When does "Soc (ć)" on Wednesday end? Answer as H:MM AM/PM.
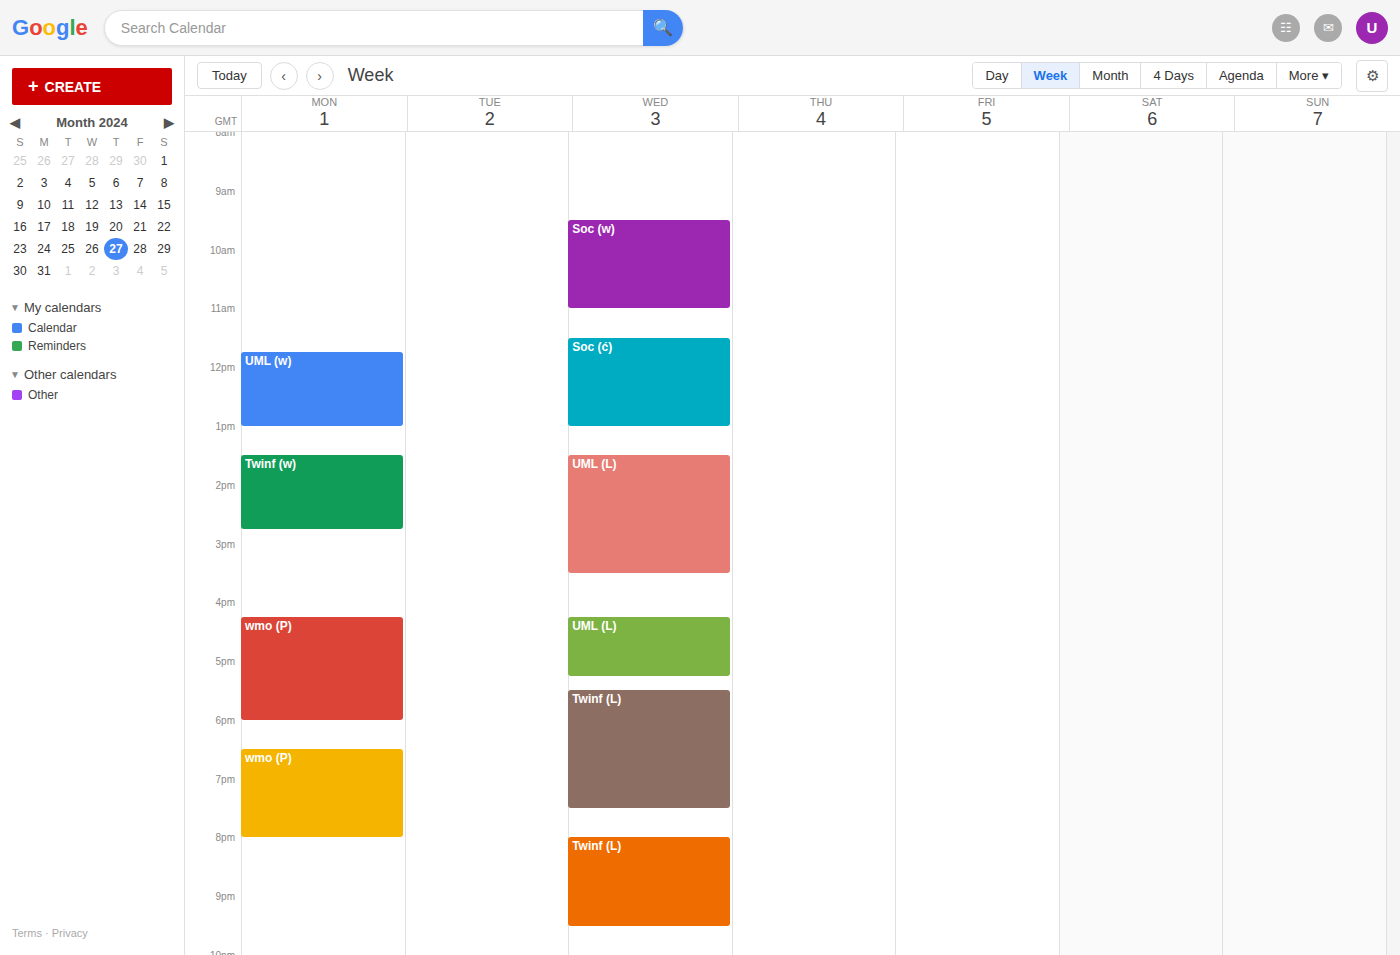
1:00 PM